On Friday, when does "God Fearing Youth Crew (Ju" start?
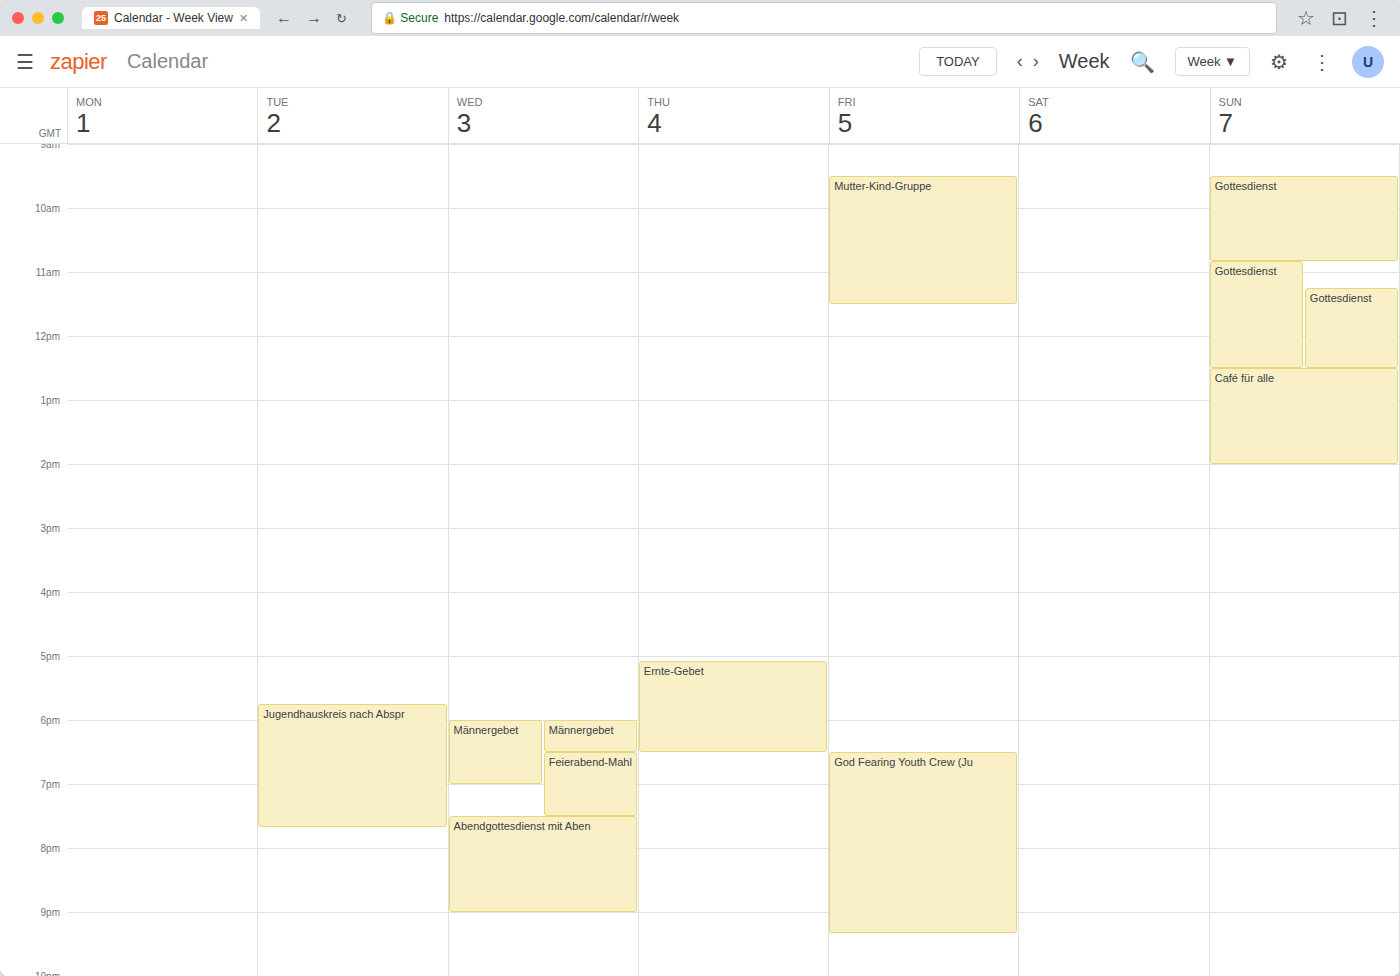
6:30 PM